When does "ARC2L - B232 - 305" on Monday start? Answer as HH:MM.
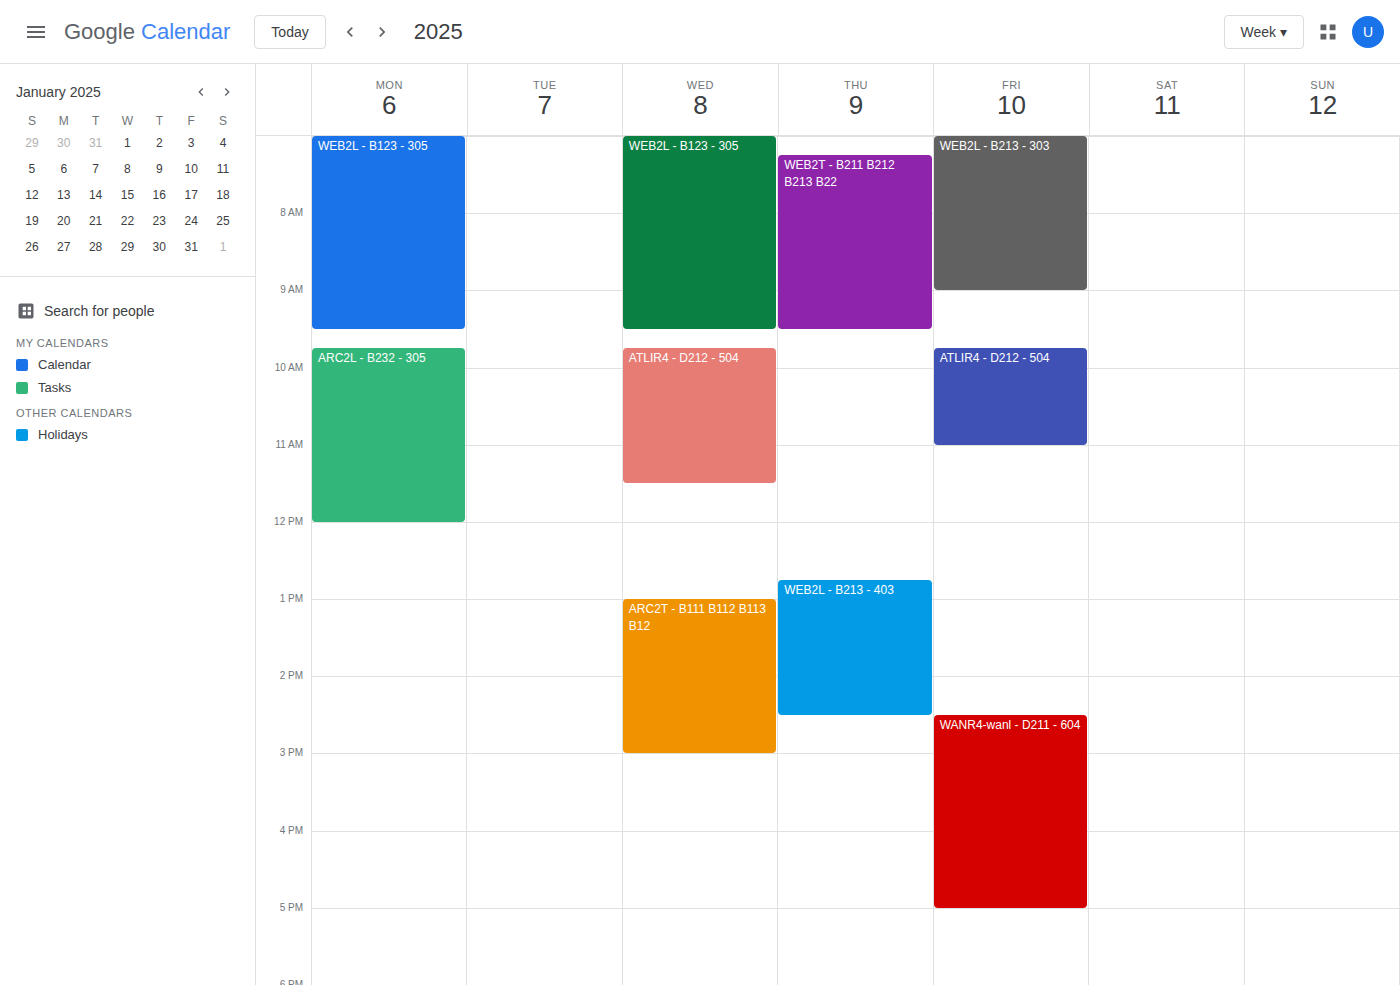
09:45